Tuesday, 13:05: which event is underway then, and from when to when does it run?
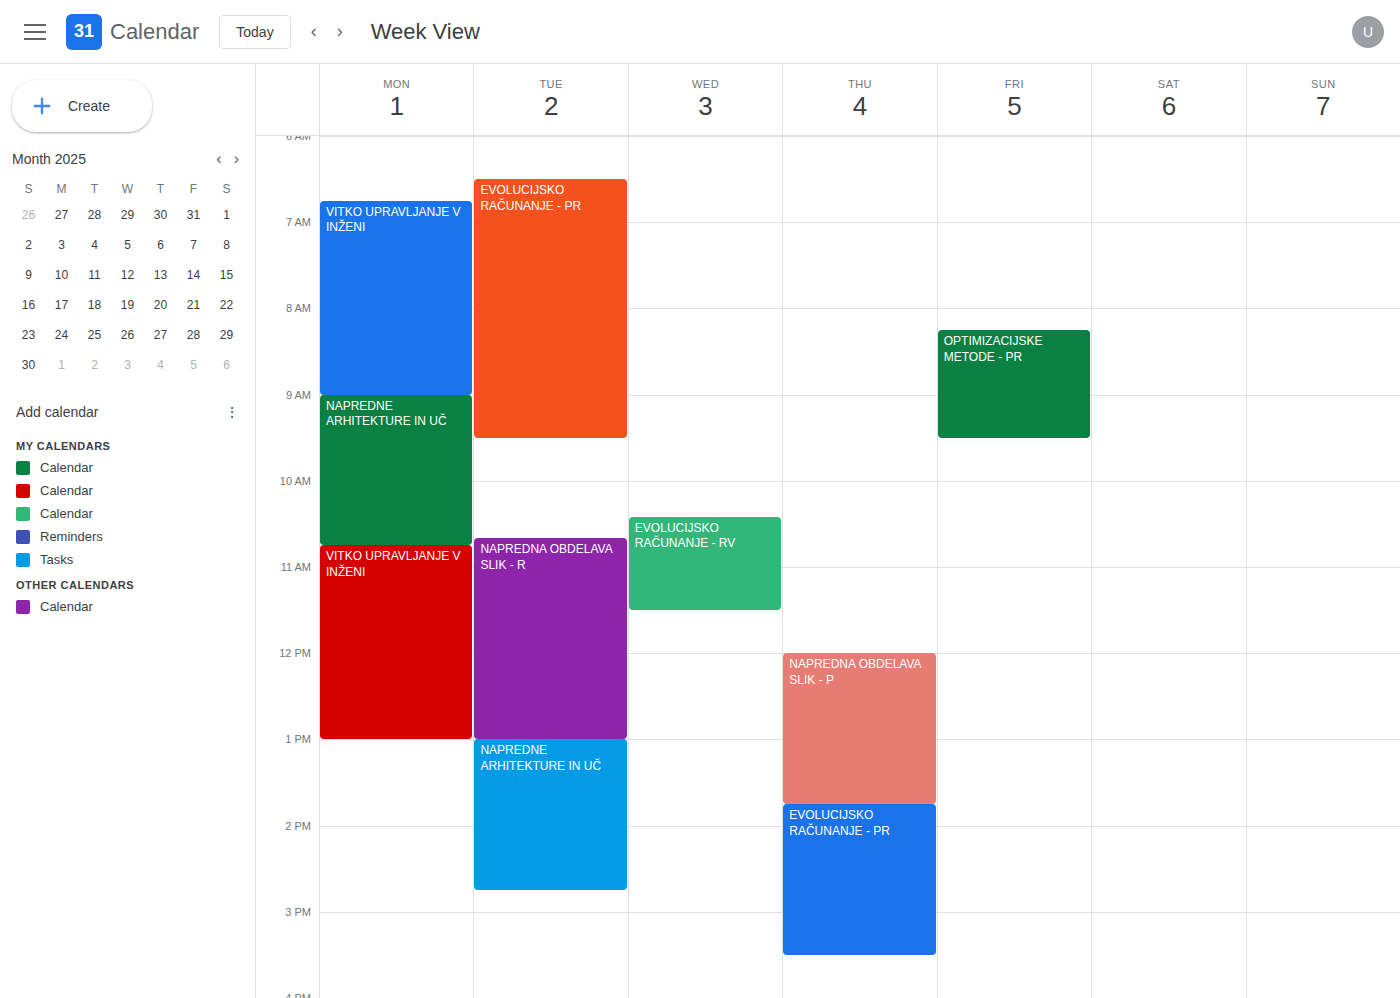
"NAPREDNE ARHITEKTURE IN UČ", 13:00 to 14:45